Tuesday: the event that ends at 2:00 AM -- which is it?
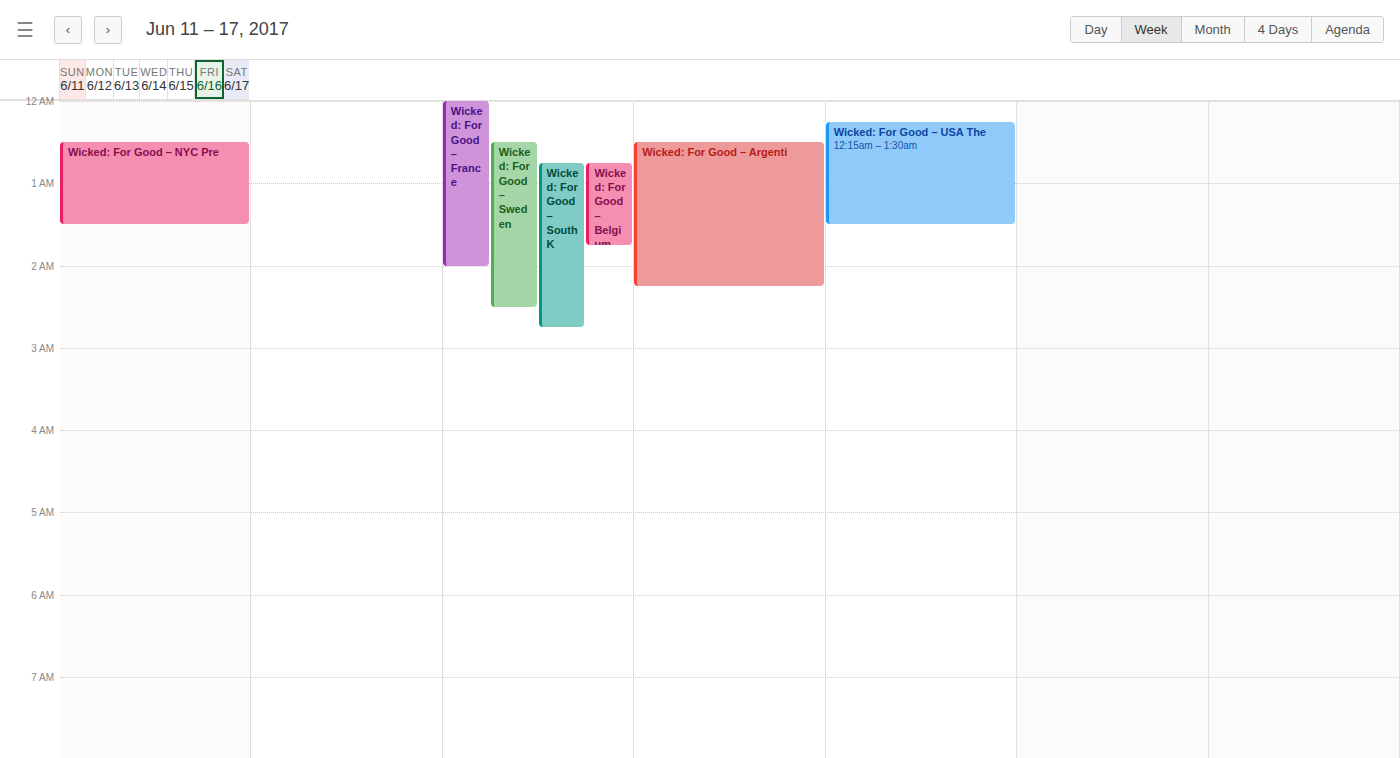
"Wicked: For Good – France"